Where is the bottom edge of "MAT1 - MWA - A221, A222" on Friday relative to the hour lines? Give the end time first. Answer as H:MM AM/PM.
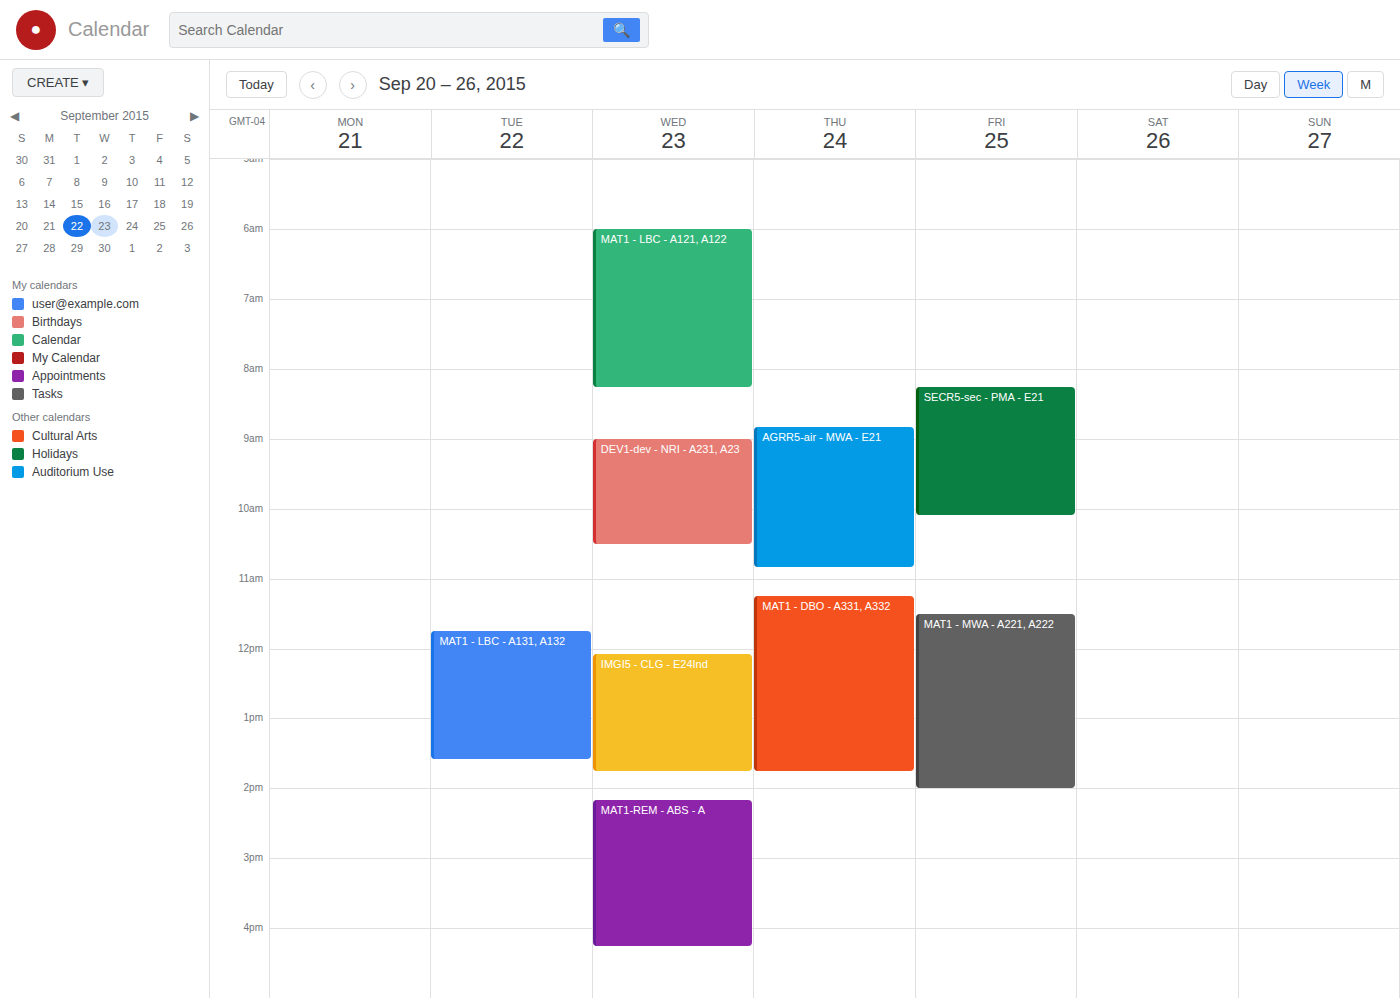
2:00 PM -- exactly on the 2 PM line.